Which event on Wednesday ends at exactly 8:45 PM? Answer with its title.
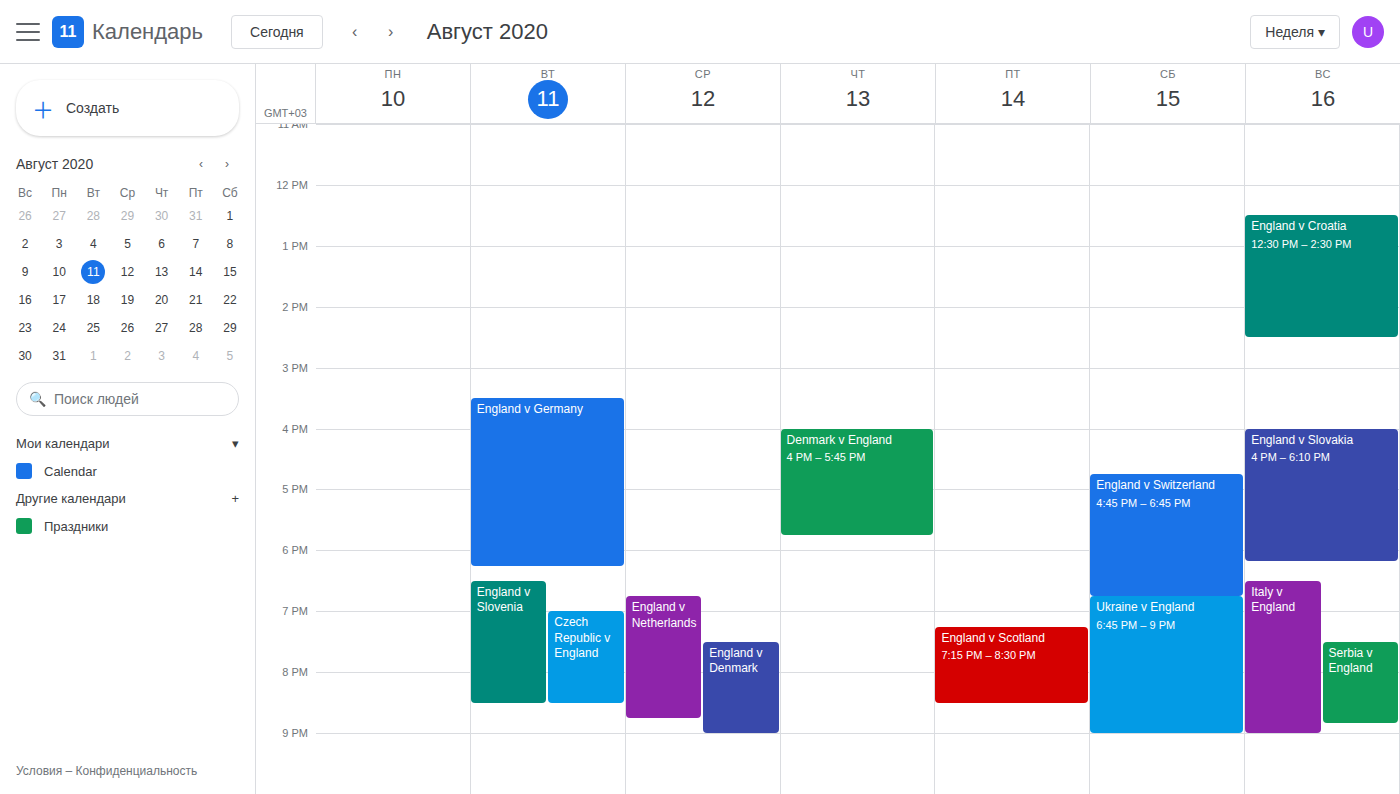
"England v Netherlands"